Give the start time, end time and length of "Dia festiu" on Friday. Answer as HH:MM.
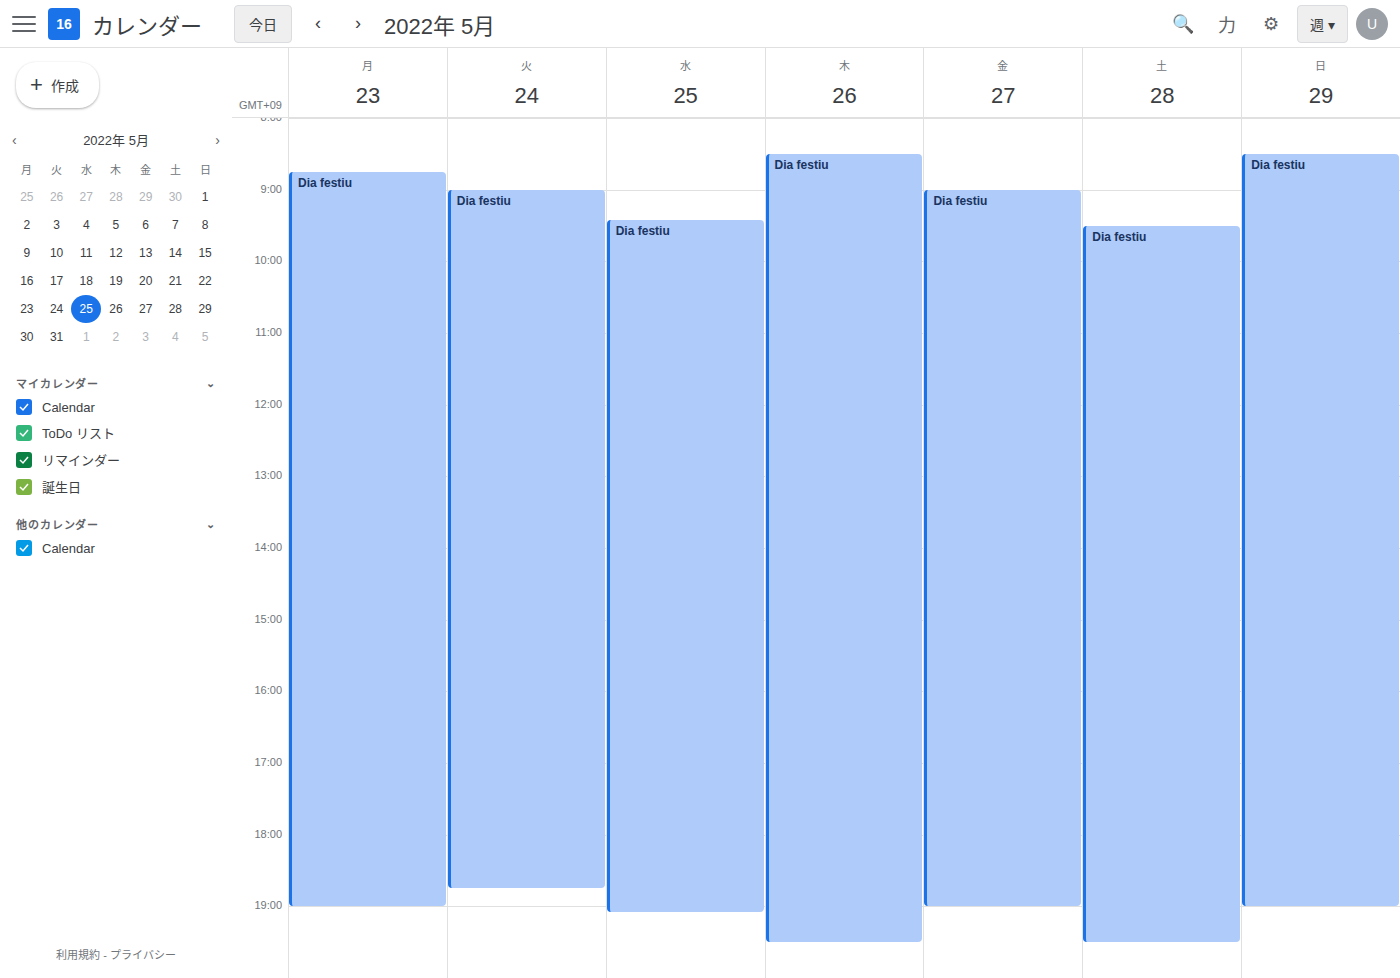
09:00 to 19:00, 10 hours